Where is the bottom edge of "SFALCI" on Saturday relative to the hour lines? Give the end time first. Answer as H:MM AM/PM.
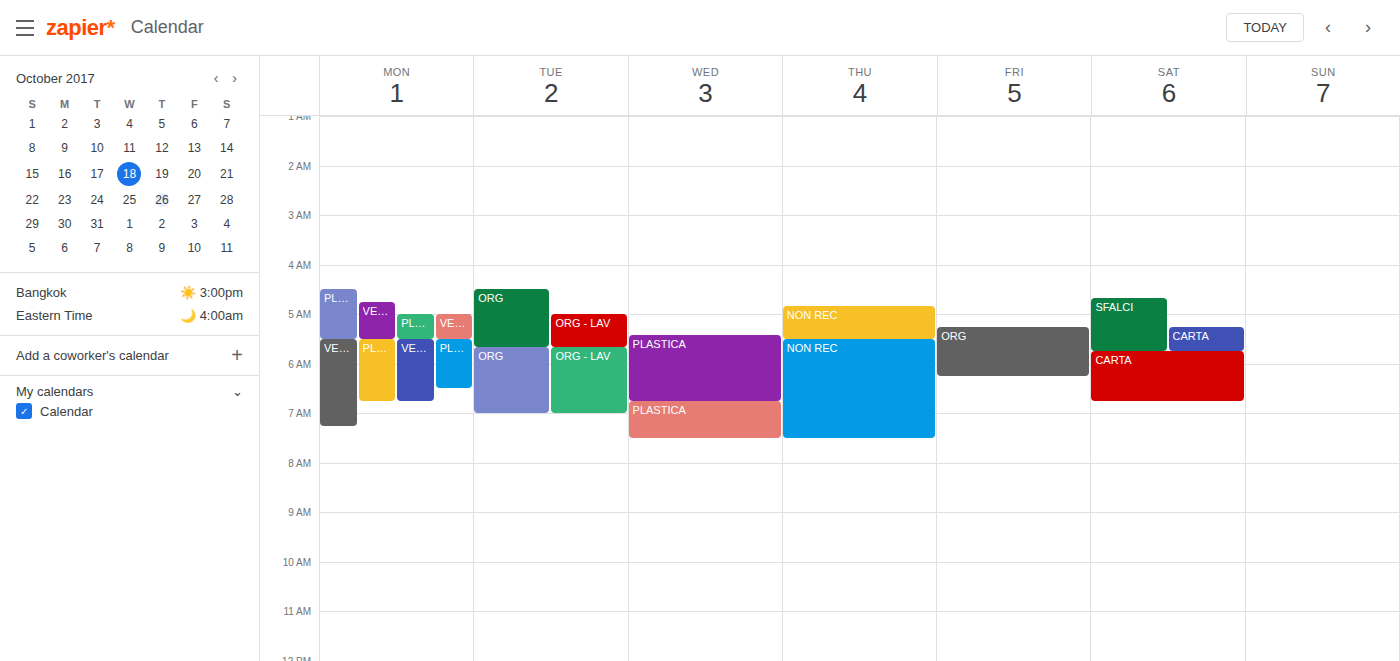
5:45 AM -- neither: three quarters of the way from the 5 AM line to the 6 AM line.